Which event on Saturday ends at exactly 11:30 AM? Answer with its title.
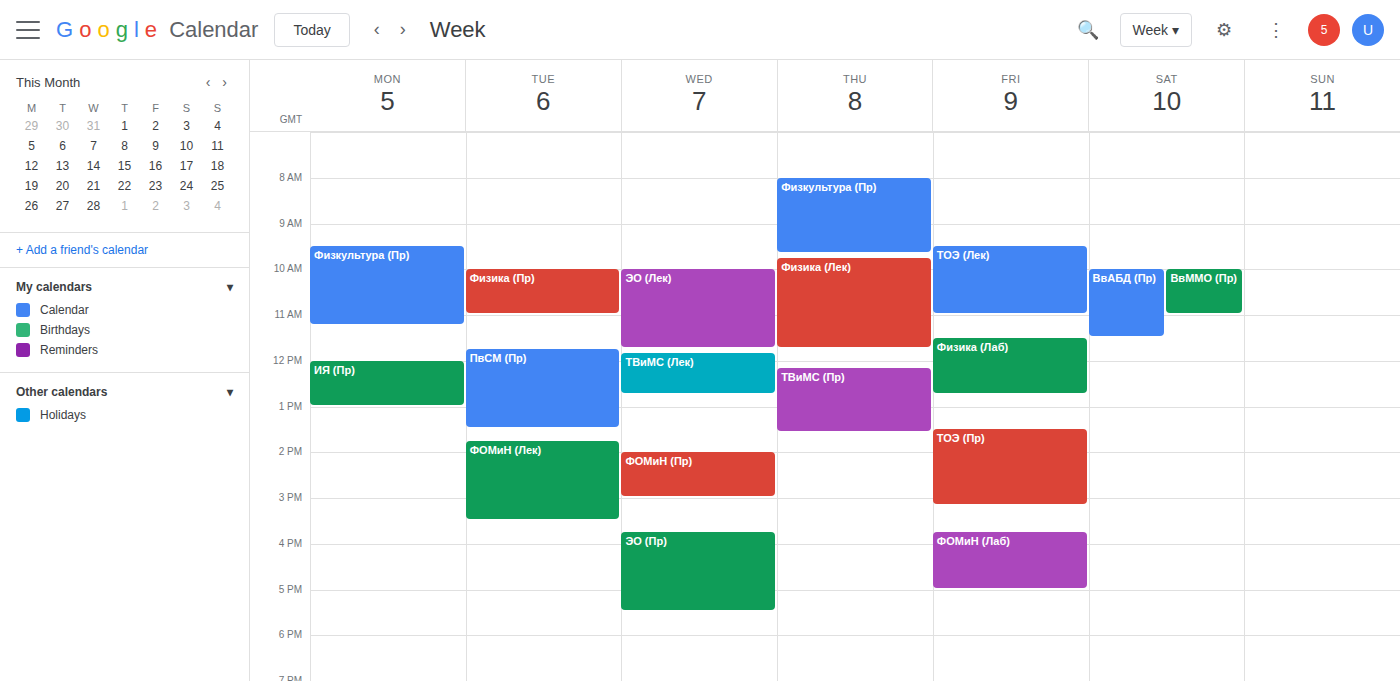
"ВвАБД (Пр)"